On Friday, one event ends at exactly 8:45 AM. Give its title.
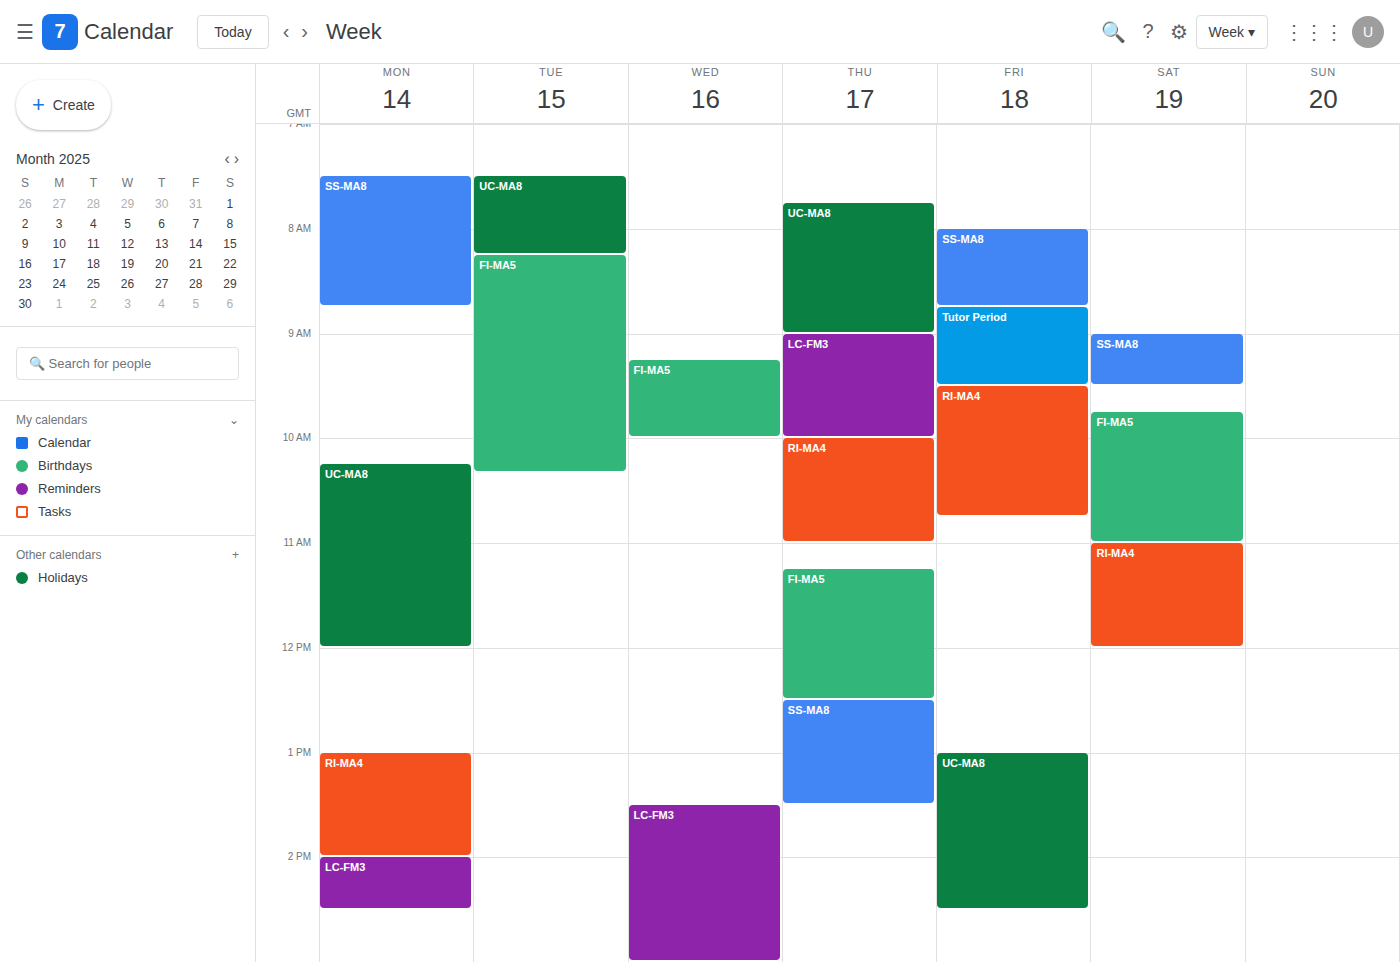
"SS-MA8"